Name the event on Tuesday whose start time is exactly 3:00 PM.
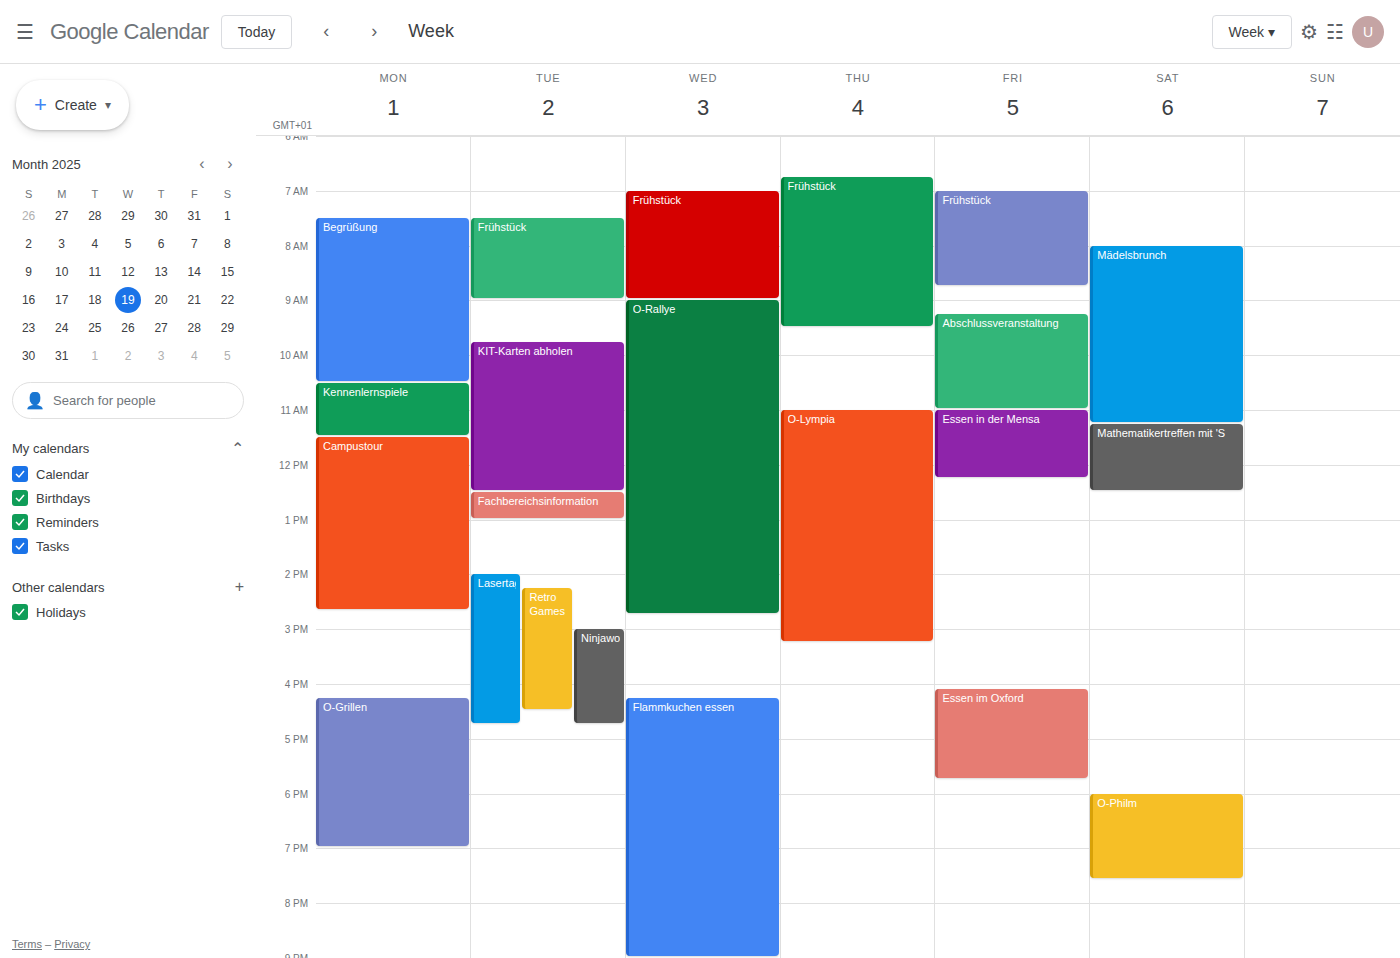
"Ninjaworld"